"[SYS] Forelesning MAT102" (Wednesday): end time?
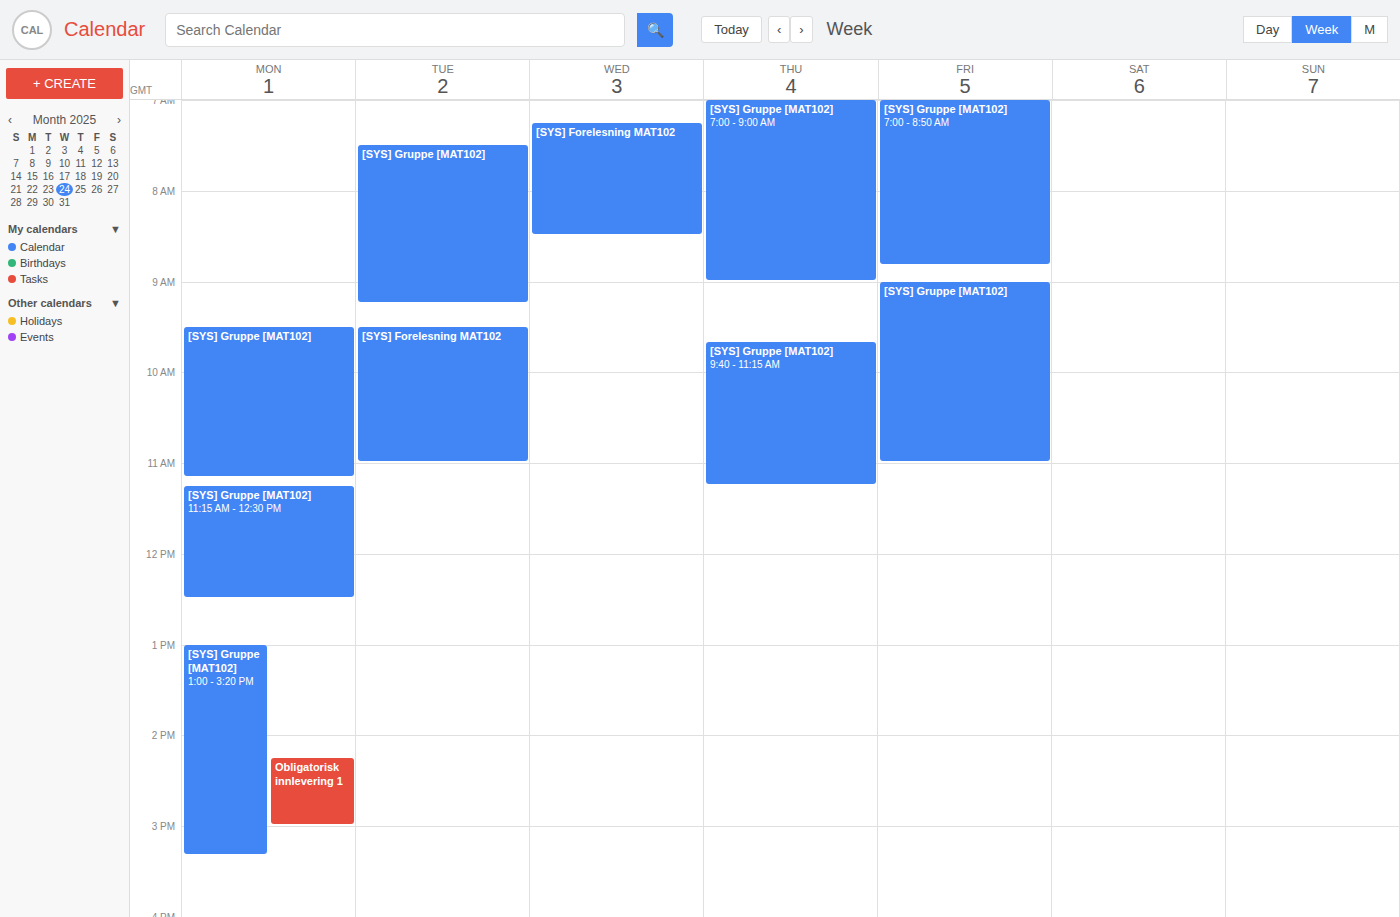
8:30 AM